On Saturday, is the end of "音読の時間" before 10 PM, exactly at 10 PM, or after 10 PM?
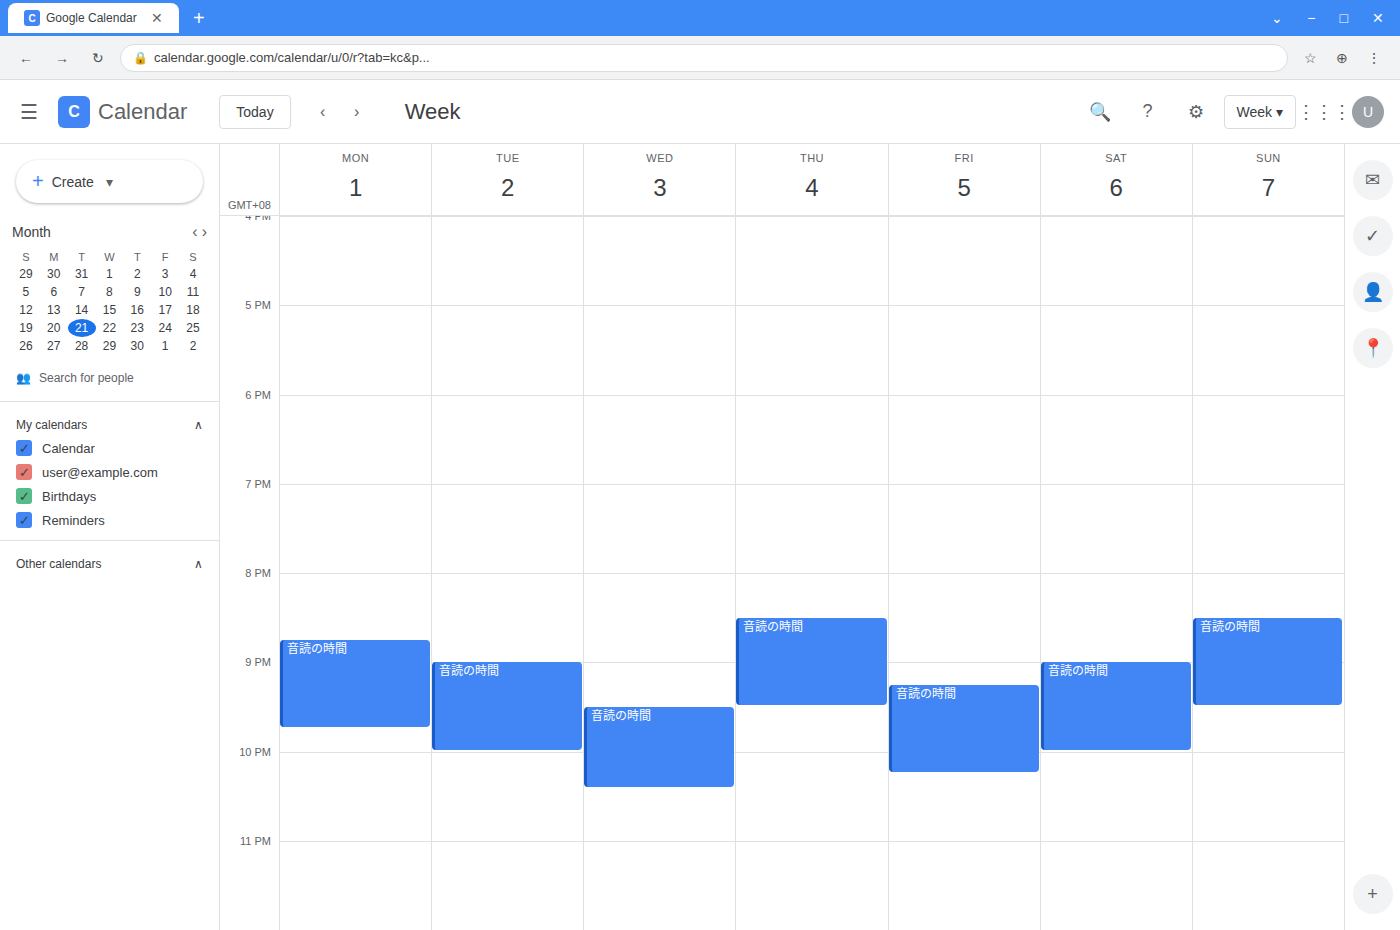
10:00 PM -- exactly at 10 PM, on the 10 PM line.